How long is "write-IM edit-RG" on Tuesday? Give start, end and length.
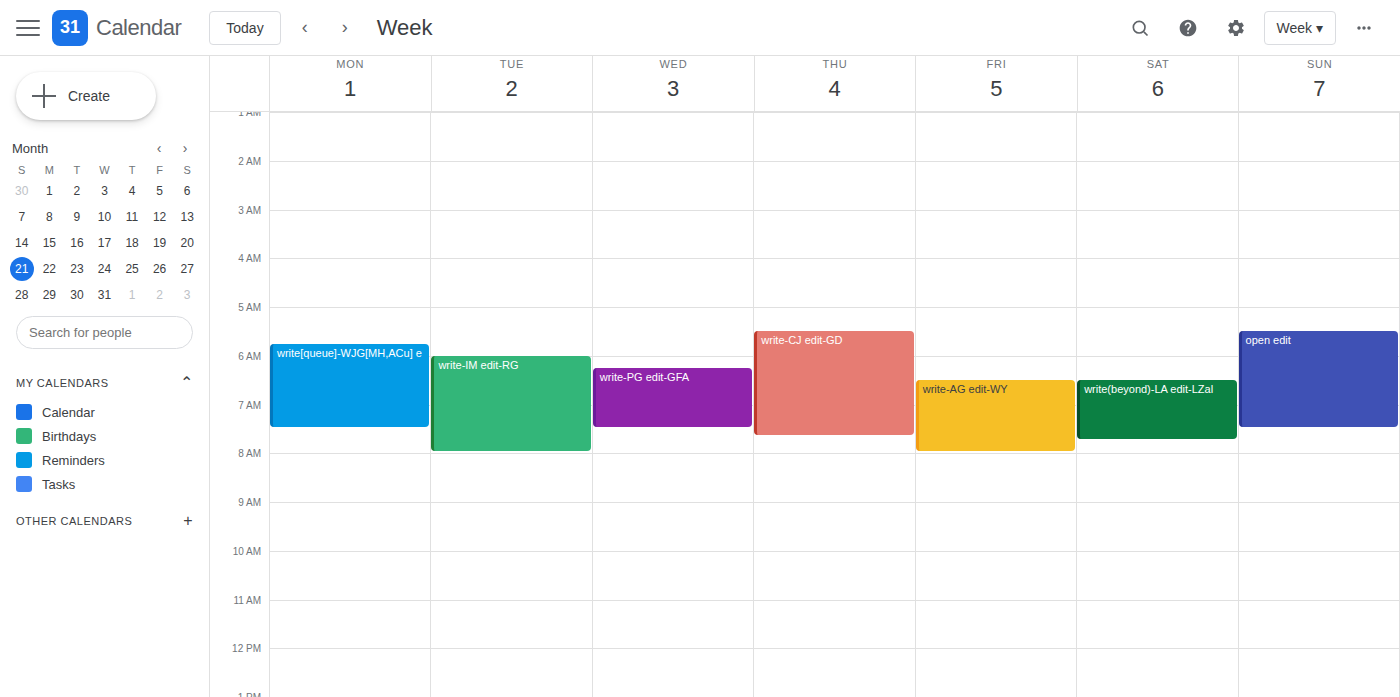
6:00 AM to 8:00 AM, 2 hours